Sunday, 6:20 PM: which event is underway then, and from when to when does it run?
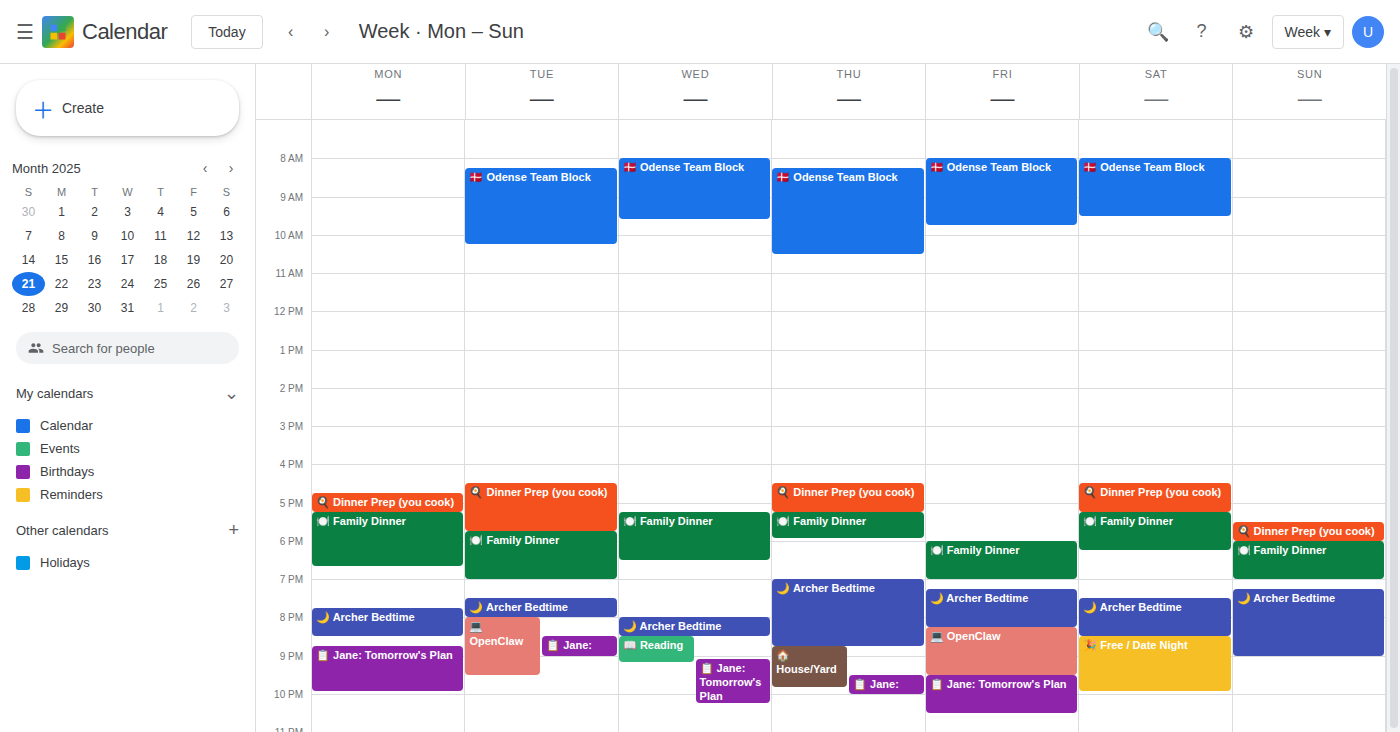
"🍽️ Family Dinner", 6:00 PM to 7:00 PM